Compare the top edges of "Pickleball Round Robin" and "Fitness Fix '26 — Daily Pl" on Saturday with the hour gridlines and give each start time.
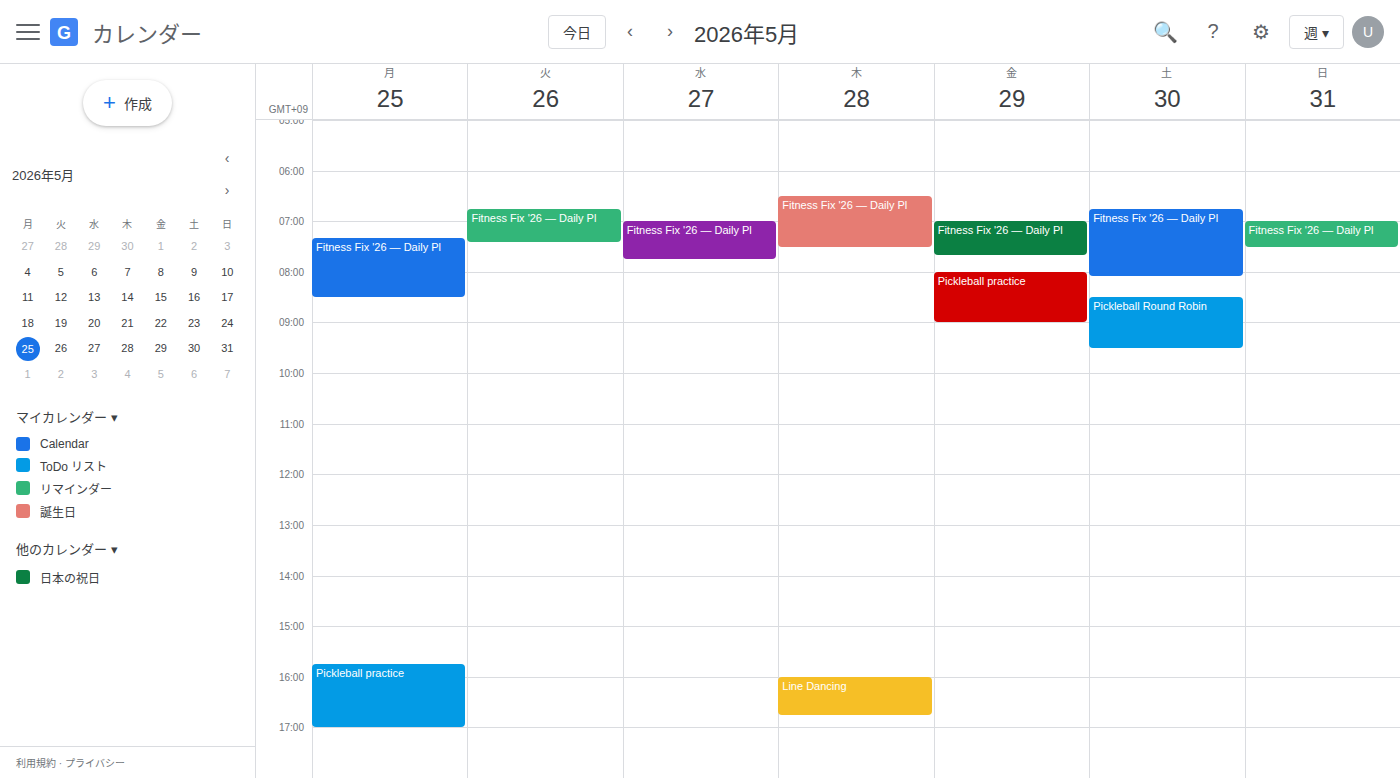
"Pickleball Round Robin": 8:30 AM, halfway between the 8 AM and 9 AM lines. "Fitness Fix '26 — Daily Pl": 6:45 AM, neither: three quarters of the way from the 6 AM line to the 7 AM line.